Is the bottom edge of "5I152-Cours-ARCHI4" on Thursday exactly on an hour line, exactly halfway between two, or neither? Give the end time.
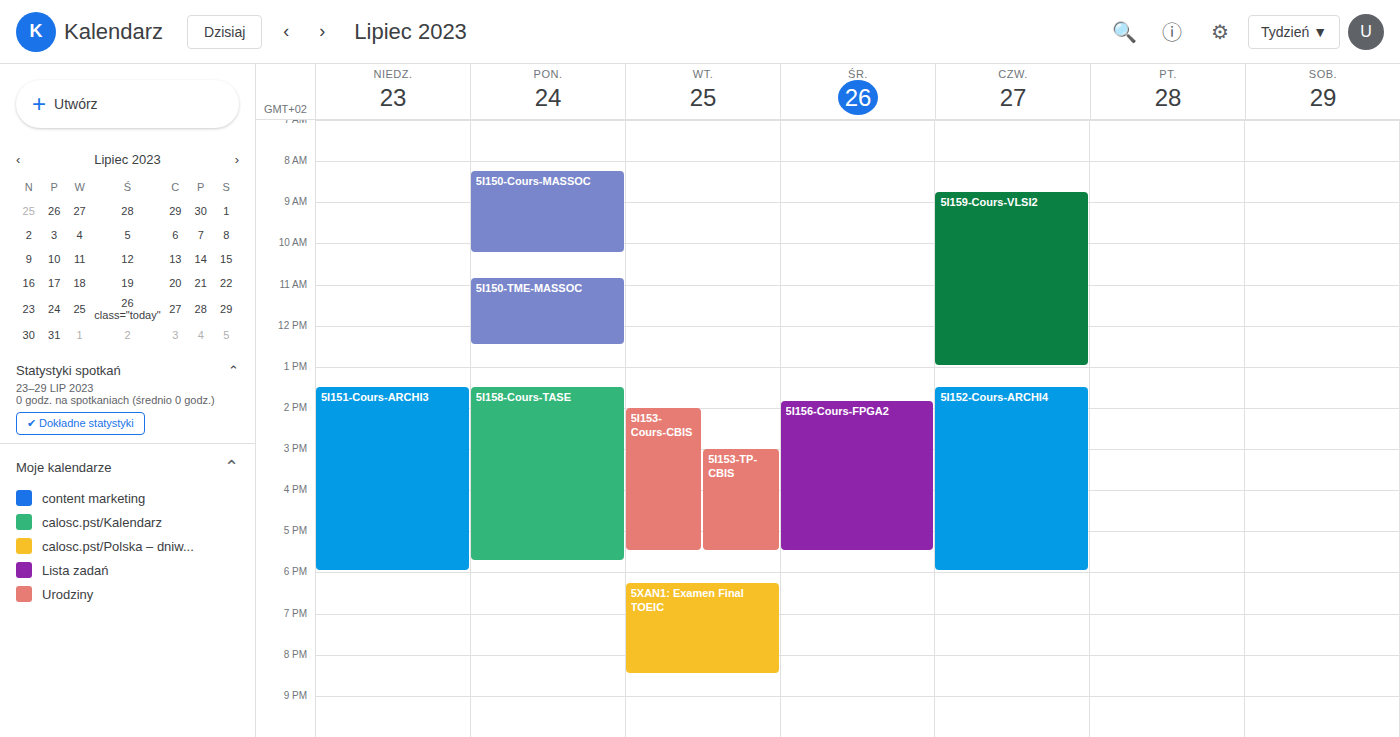
6:00 PM -- exactly on the 6 PM line.